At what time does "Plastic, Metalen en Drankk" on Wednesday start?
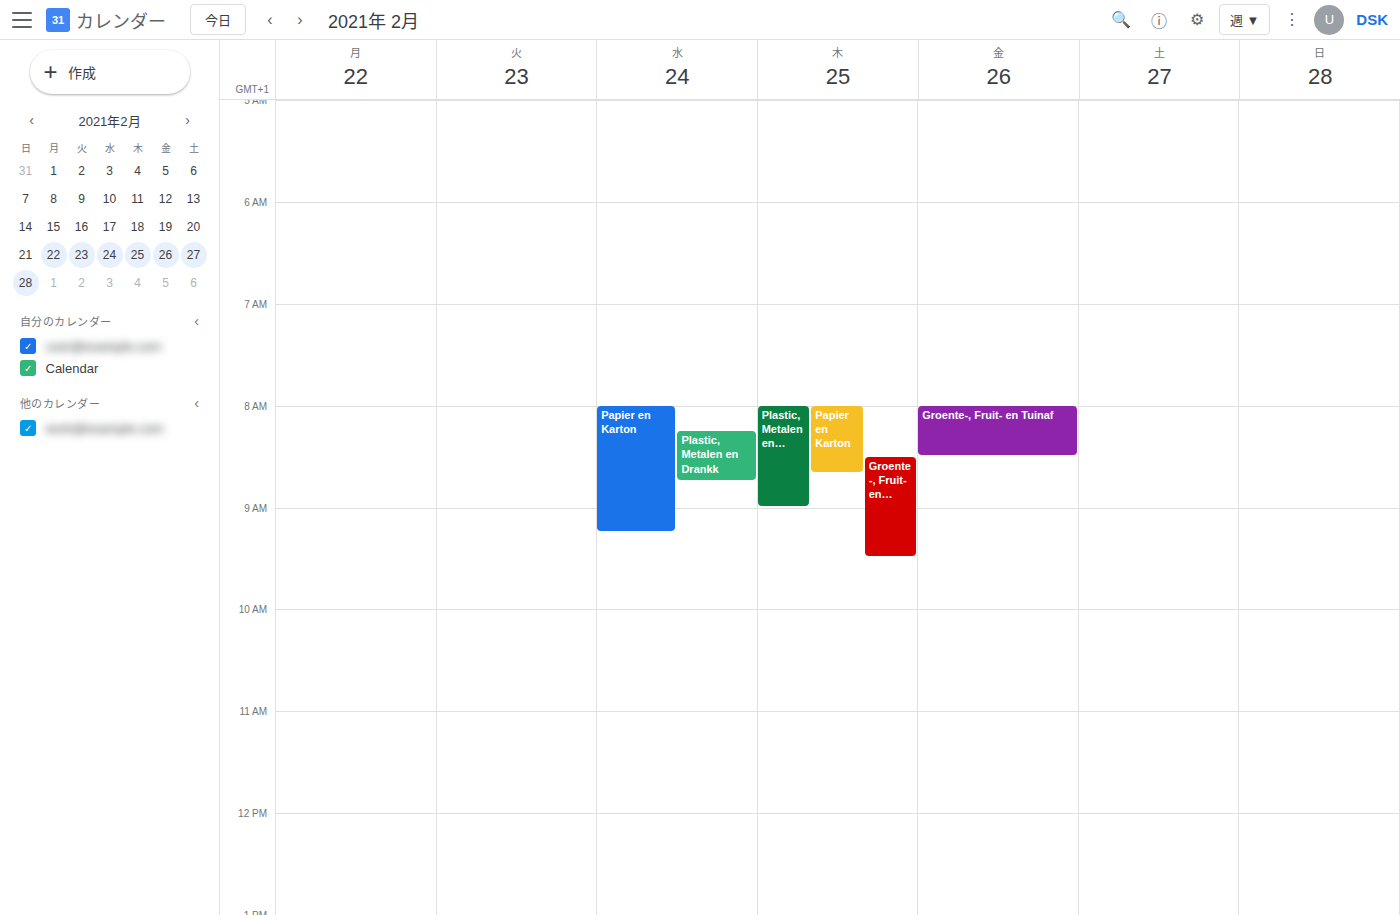
8:15 AM